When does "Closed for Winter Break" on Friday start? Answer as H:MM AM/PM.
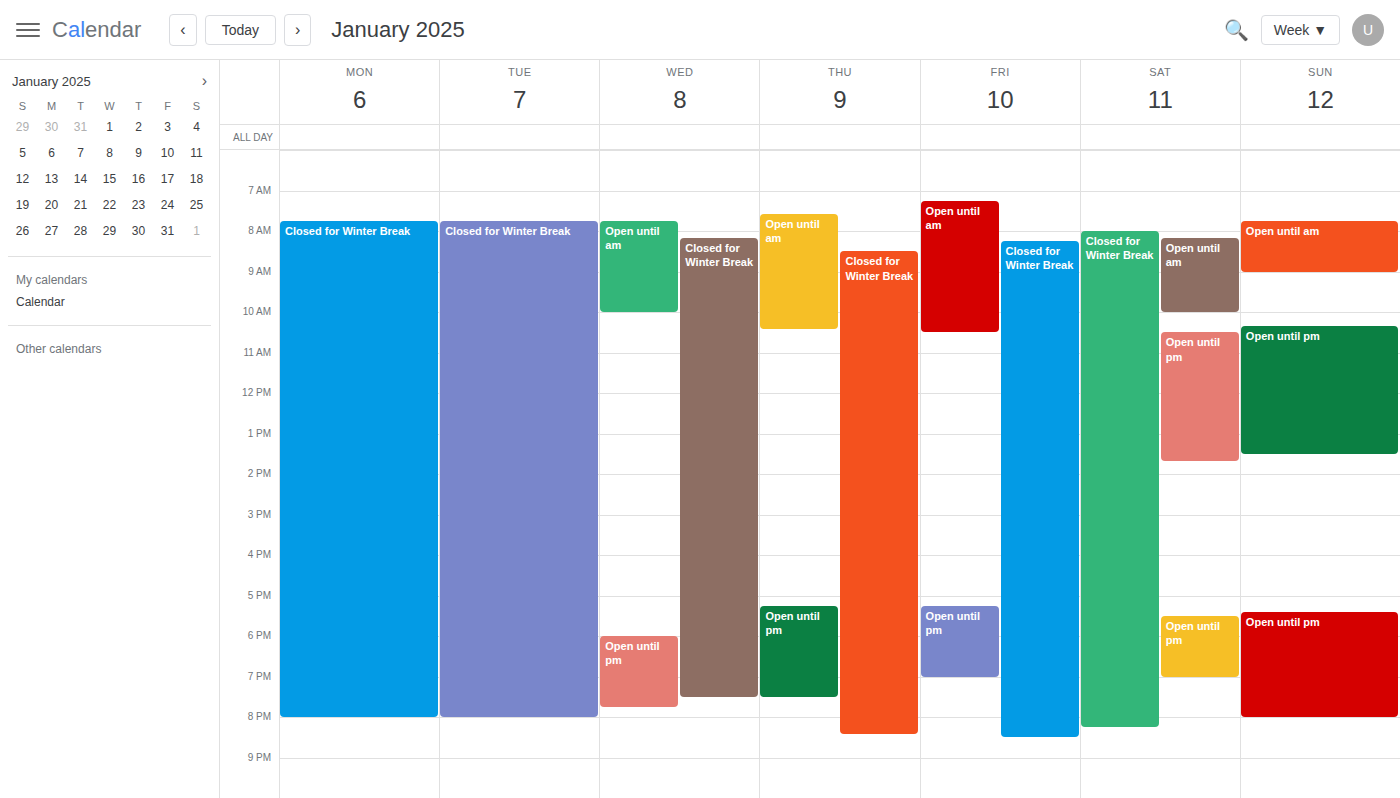
8:15 AM